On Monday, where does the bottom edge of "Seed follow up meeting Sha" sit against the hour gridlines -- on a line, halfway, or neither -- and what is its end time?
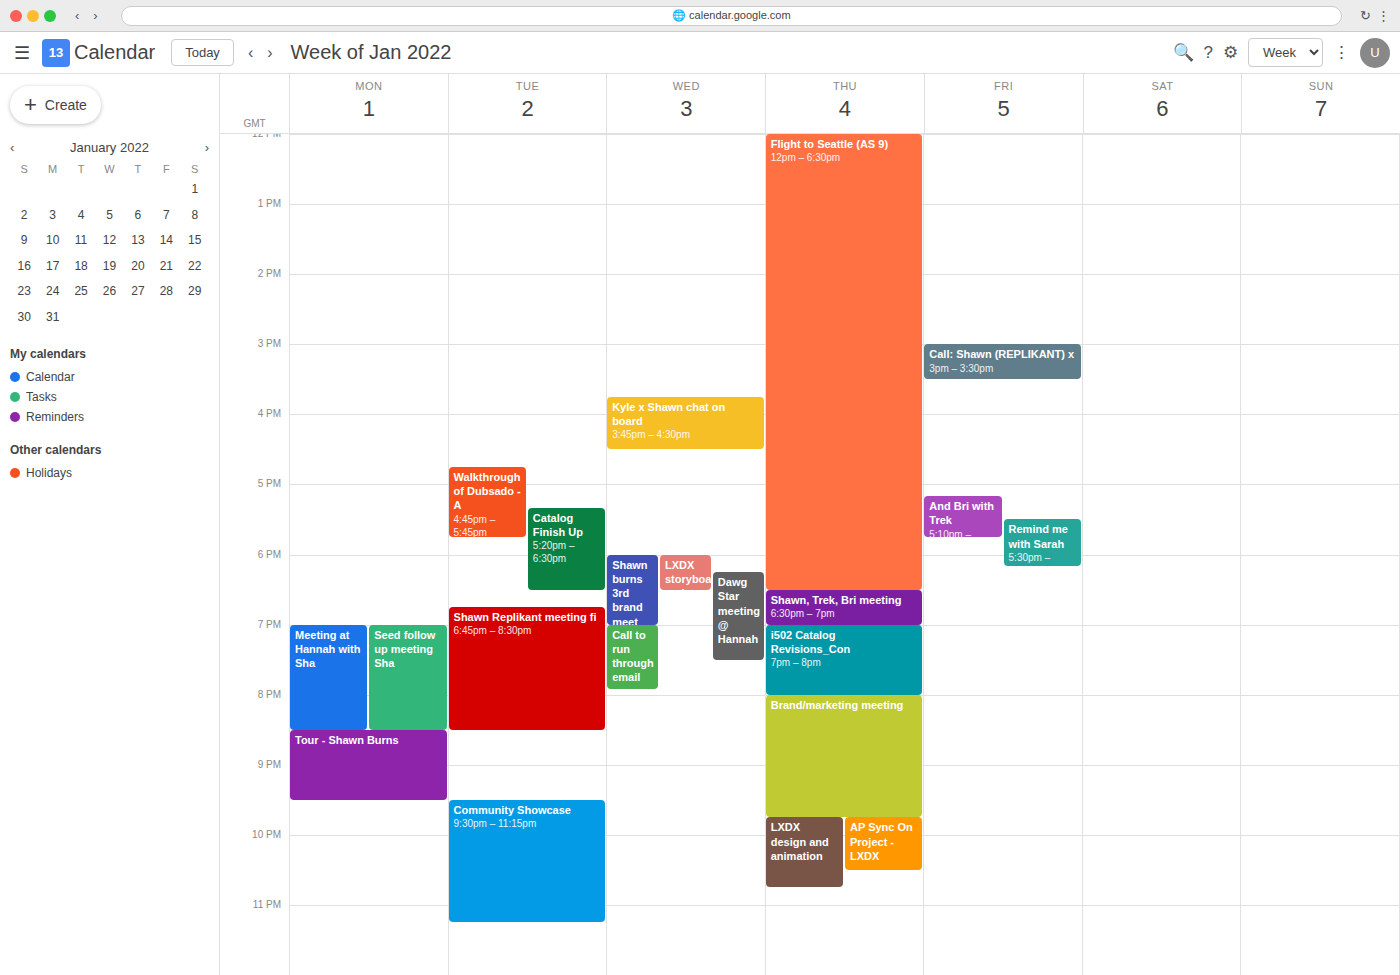
8:30 PM -- halfway between the 8 PM and 9 PM lines.